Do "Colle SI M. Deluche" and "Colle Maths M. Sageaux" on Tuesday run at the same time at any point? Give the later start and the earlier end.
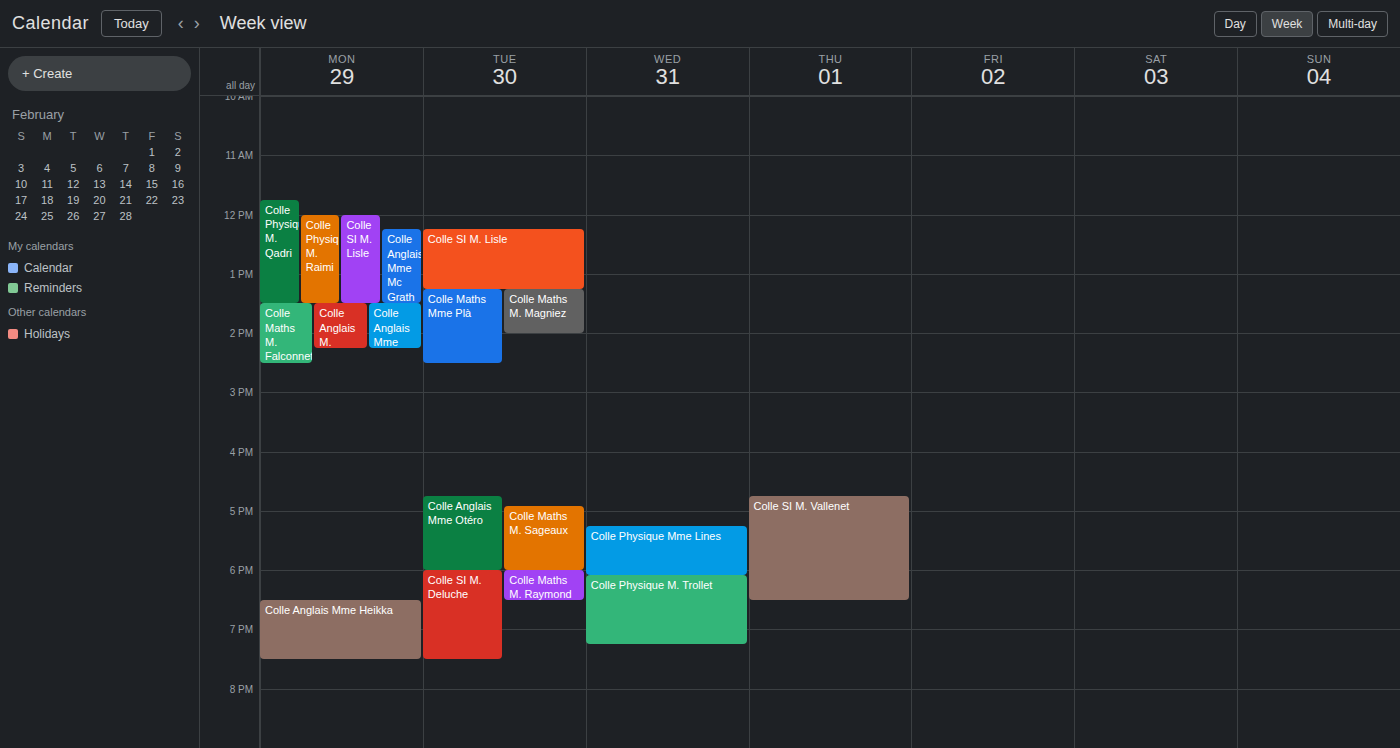
"Colle Maths M. Sageaux" ends at 6:00 PM, exactly when "Colle SI M. Deluche" starts -- they touch but do not overlap.